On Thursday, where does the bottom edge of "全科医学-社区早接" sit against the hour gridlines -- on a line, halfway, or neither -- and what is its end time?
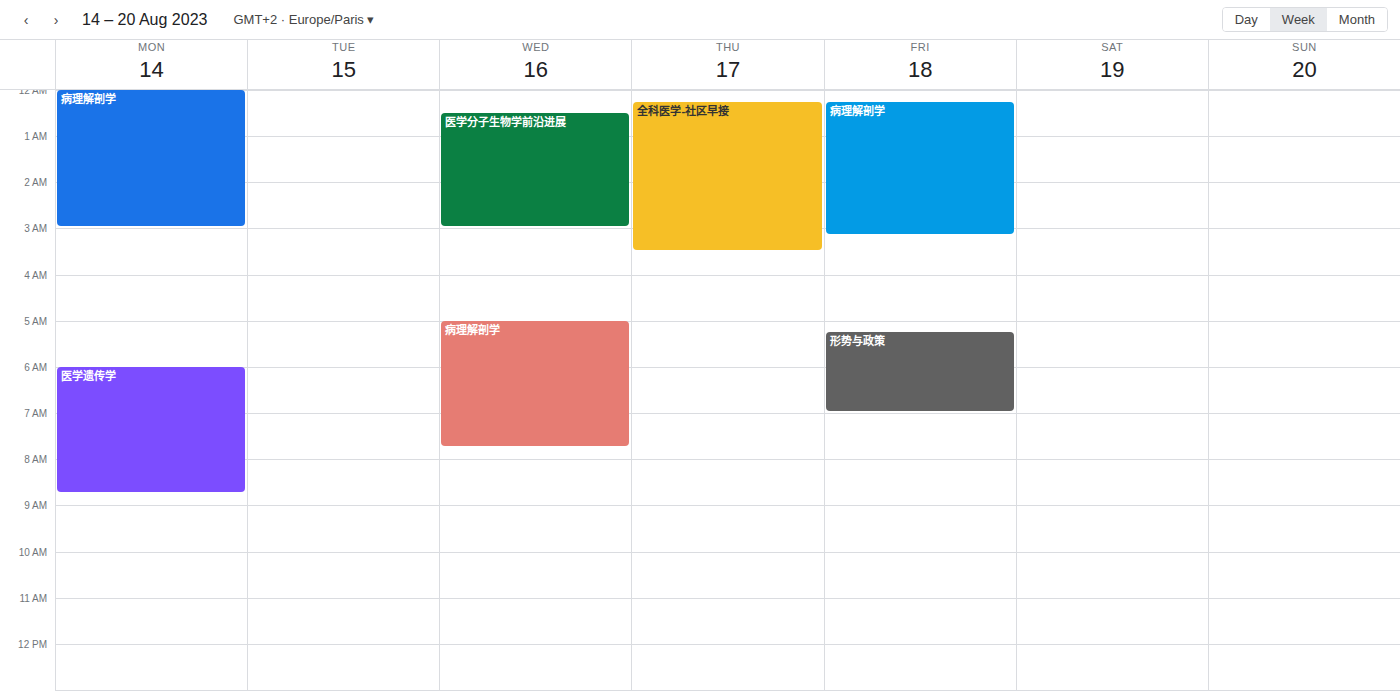
3:30 AM -- halfway between the 3 AM and 4 AM lines.